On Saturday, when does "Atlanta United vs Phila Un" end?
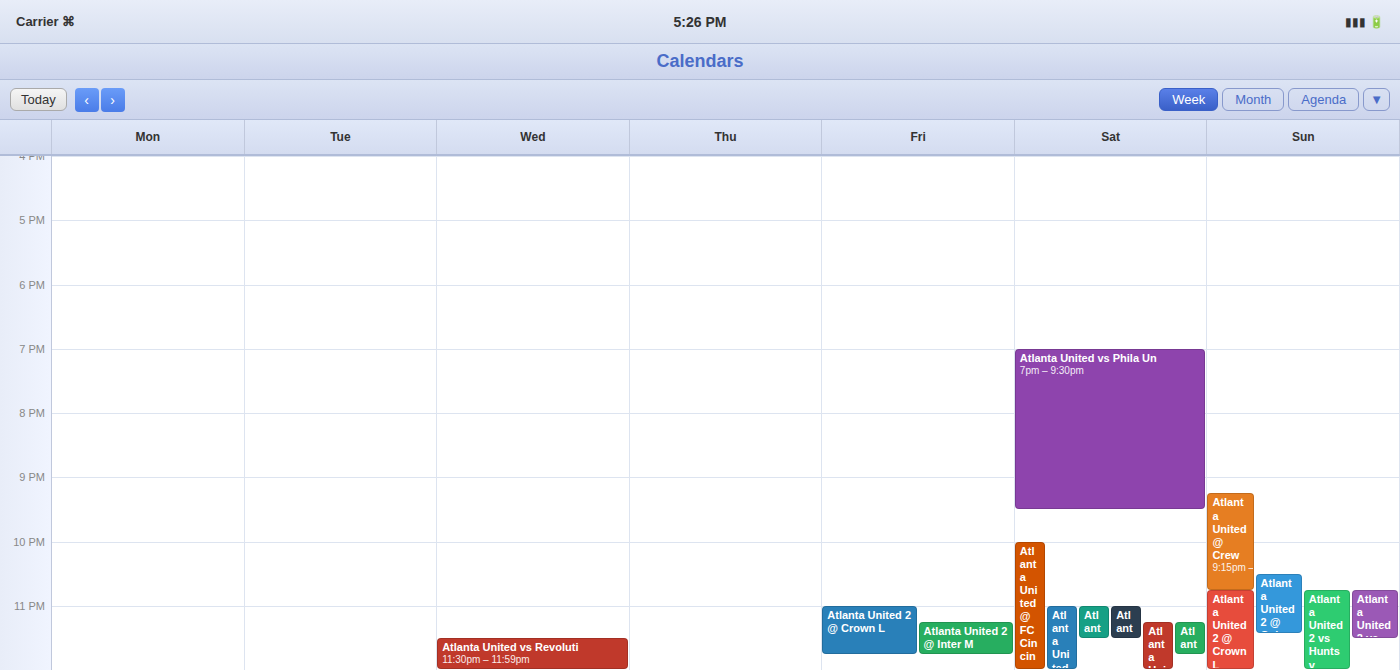
21:30